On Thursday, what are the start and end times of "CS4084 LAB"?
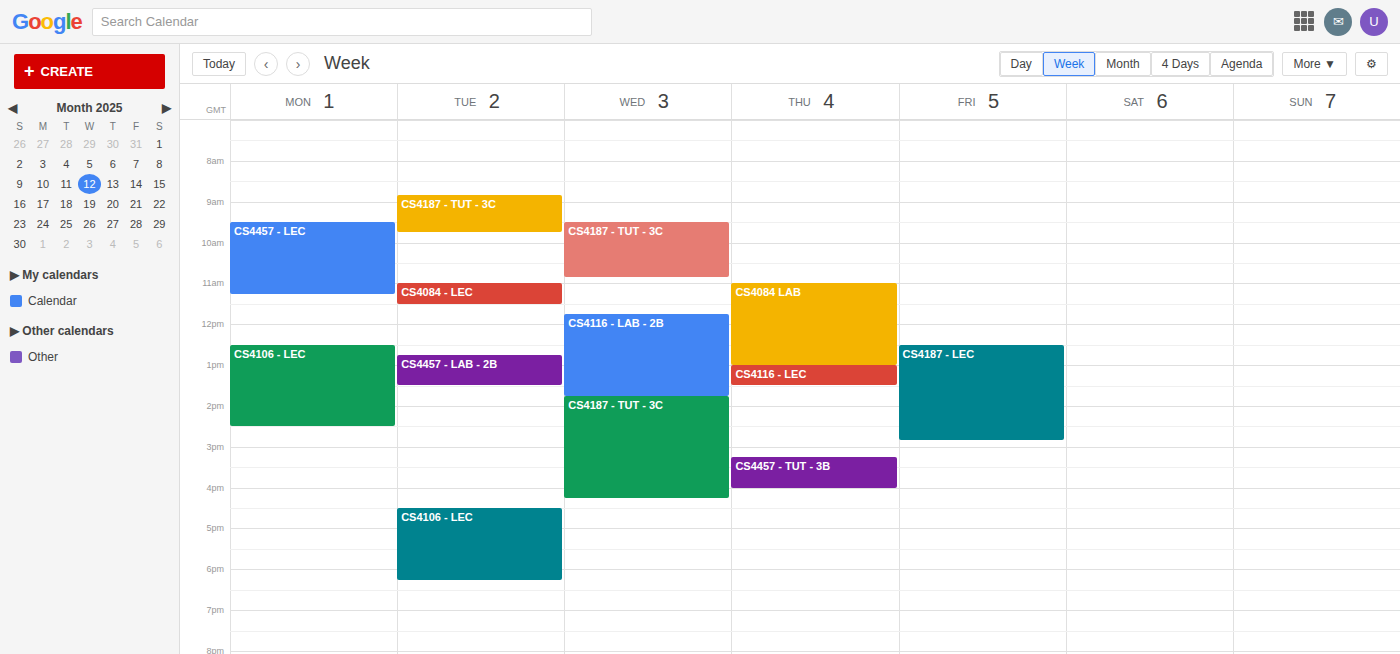
11:00 to 13:00